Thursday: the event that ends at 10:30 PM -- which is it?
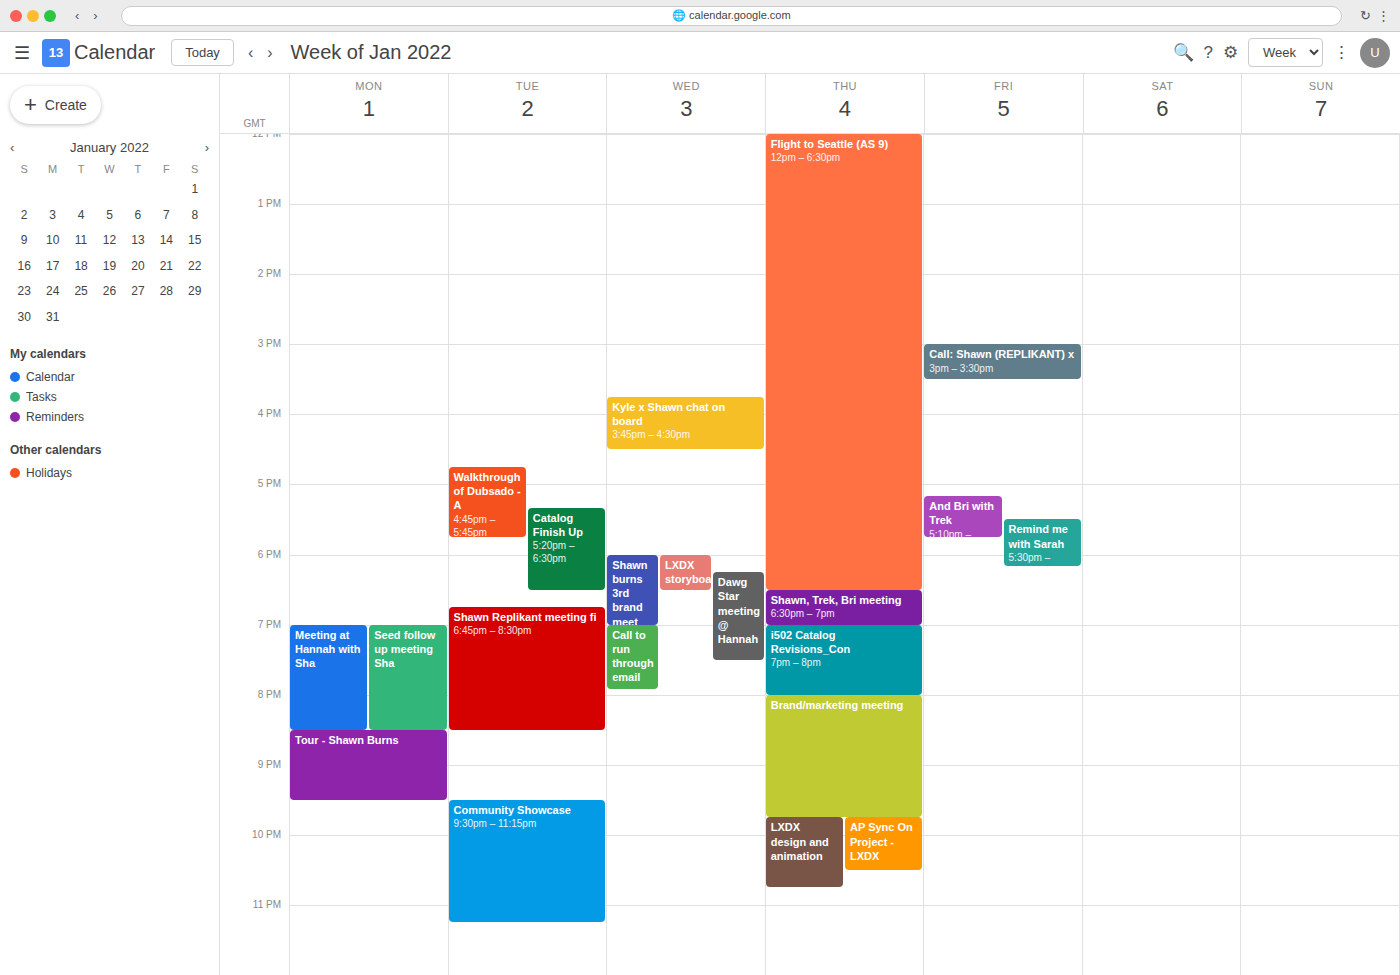
"AP Sync On Project - LXDX"